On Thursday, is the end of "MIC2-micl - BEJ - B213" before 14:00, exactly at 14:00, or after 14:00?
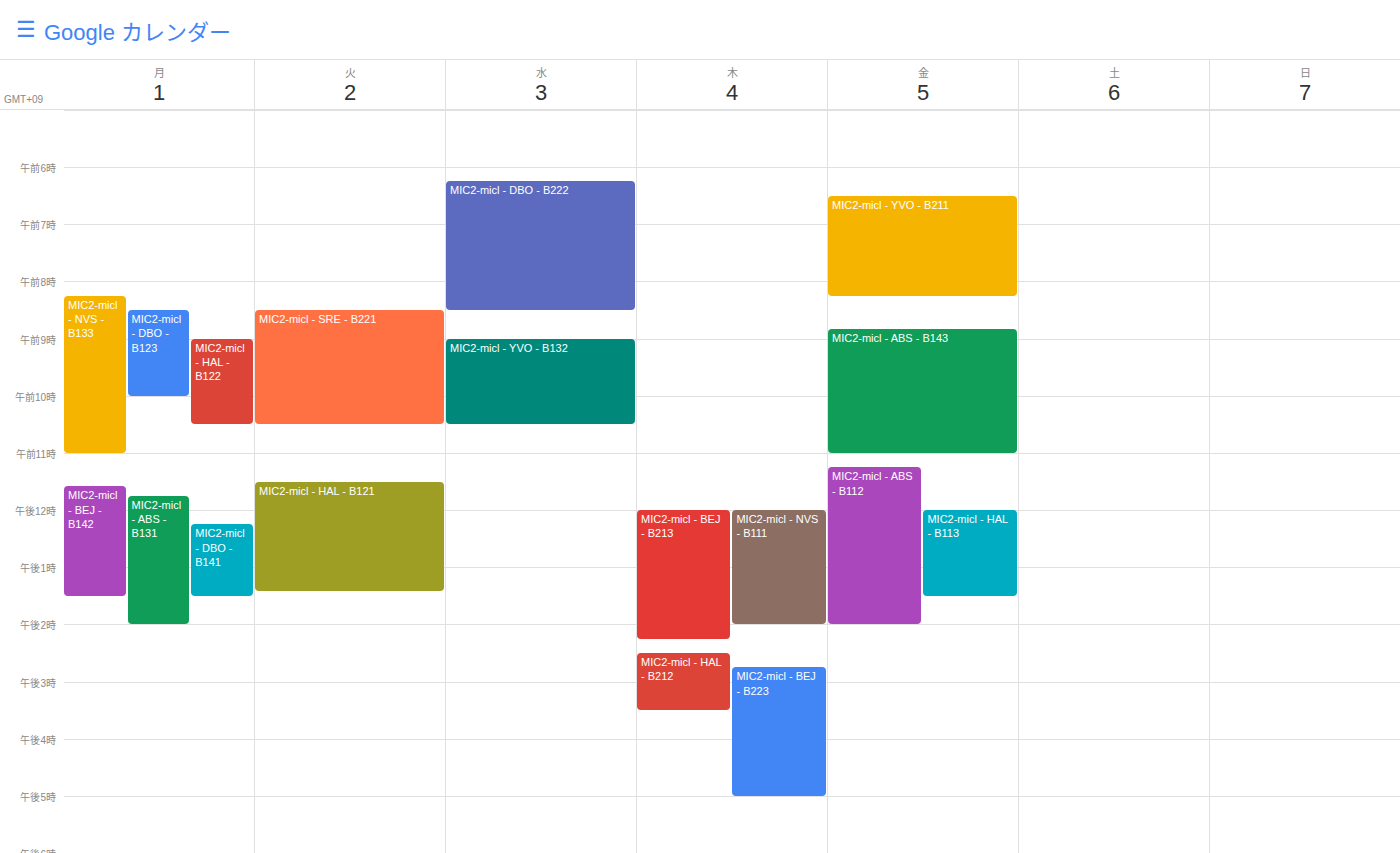
14:15 -- after 14:00, 15 minutes below the 14:00 line.